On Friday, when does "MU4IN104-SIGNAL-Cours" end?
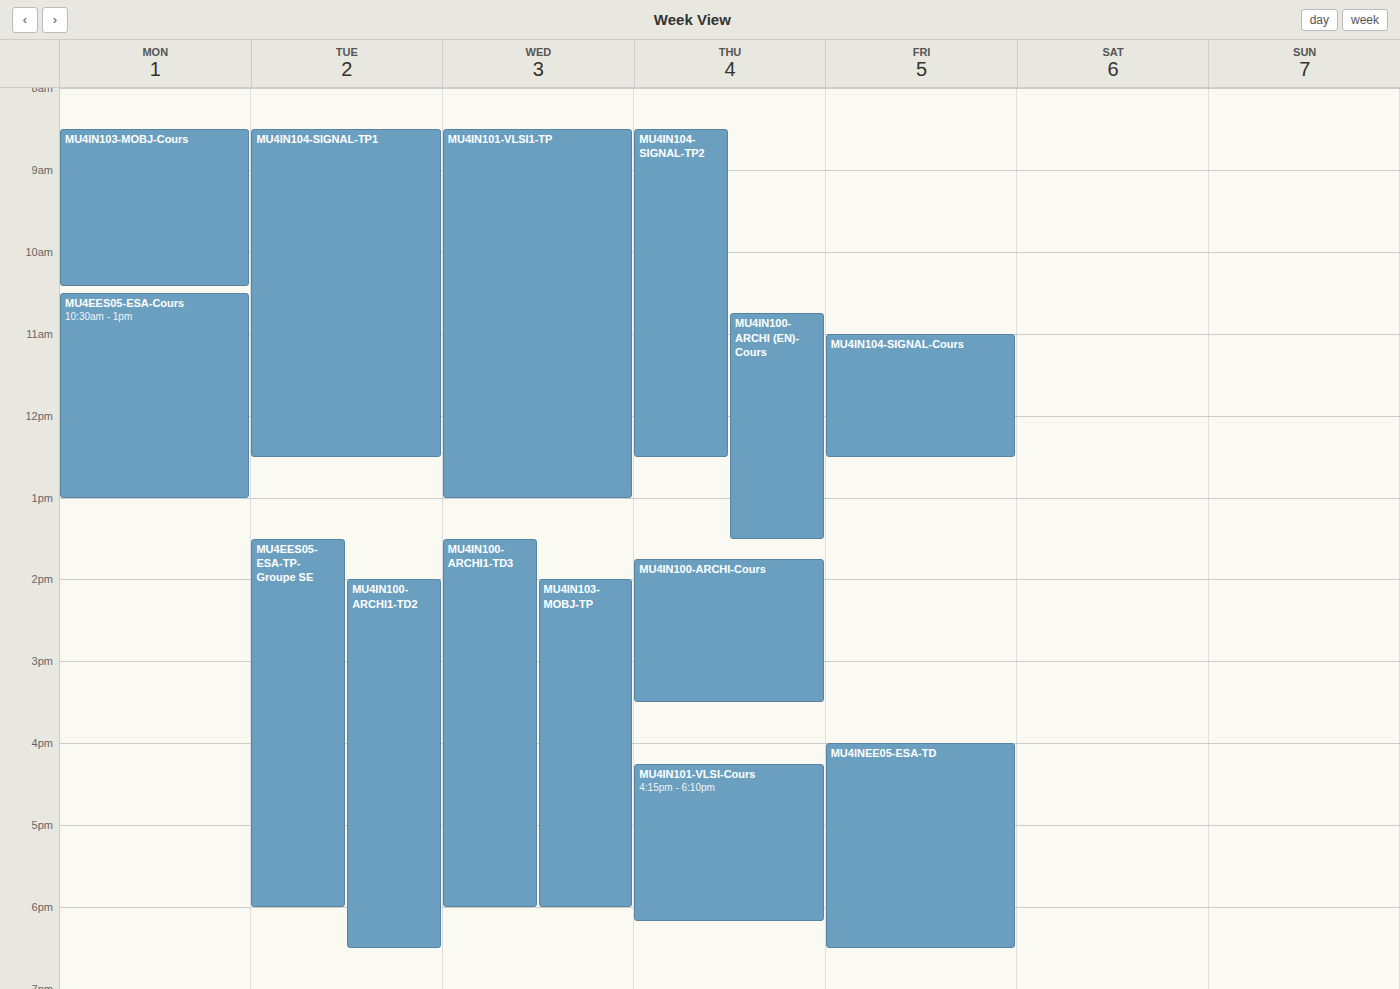
12:30 PM